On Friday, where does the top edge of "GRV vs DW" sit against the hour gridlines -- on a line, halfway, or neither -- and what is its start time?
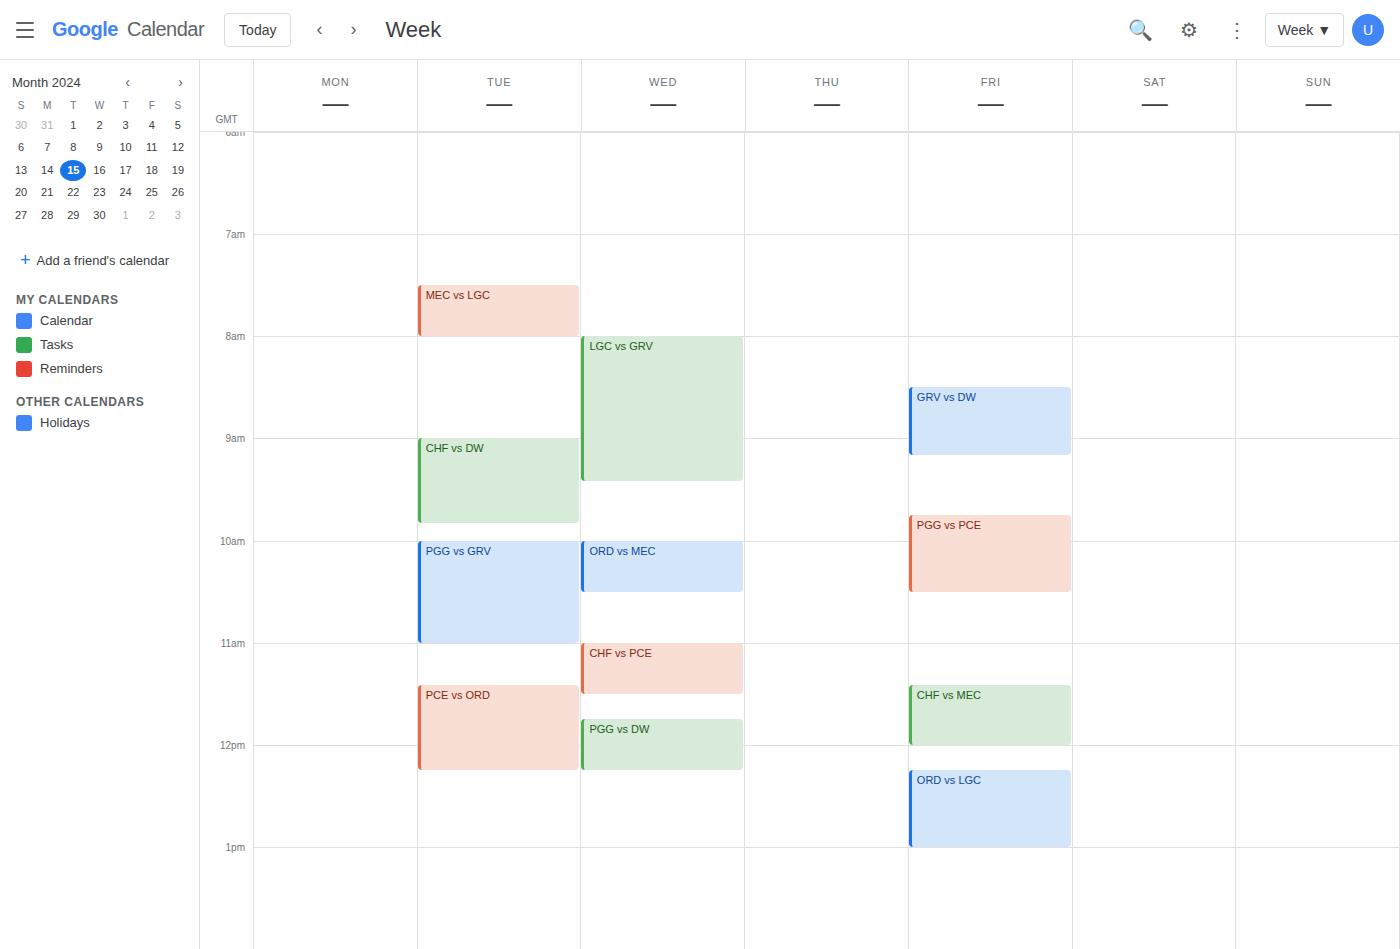
8:30 AM -- halfway between the 8 AM and 9 AM lines.